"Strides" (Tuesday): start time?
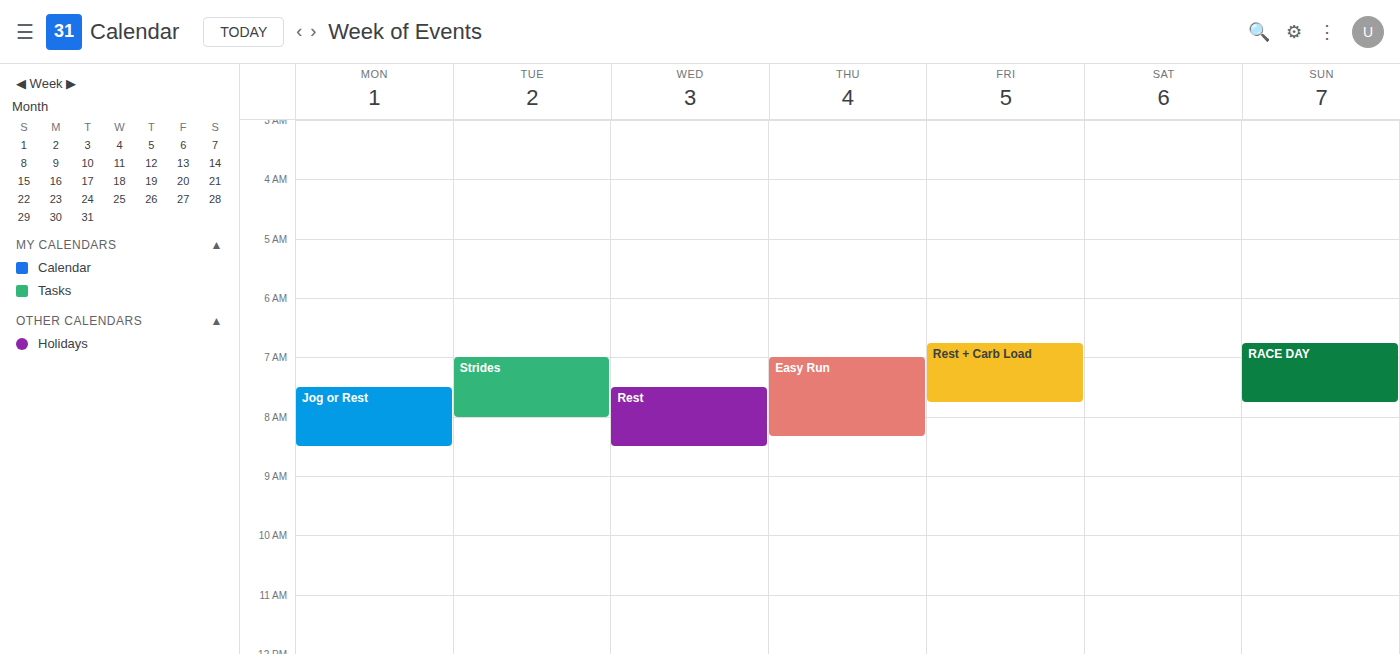
7:00 AM